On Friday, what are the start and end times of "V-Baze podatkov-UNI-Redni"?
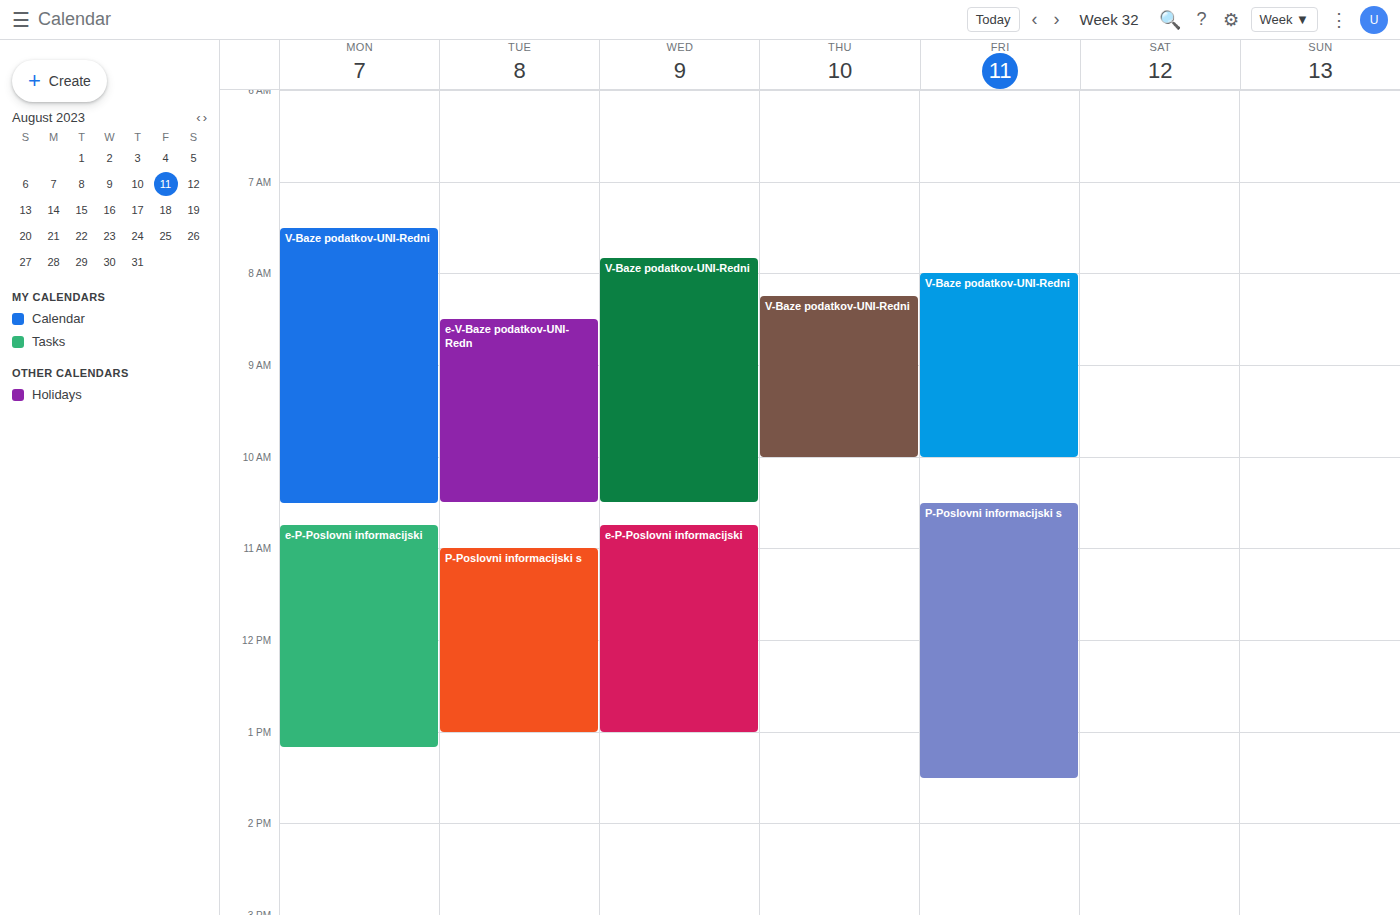
8:00 AM to 10:00 AM